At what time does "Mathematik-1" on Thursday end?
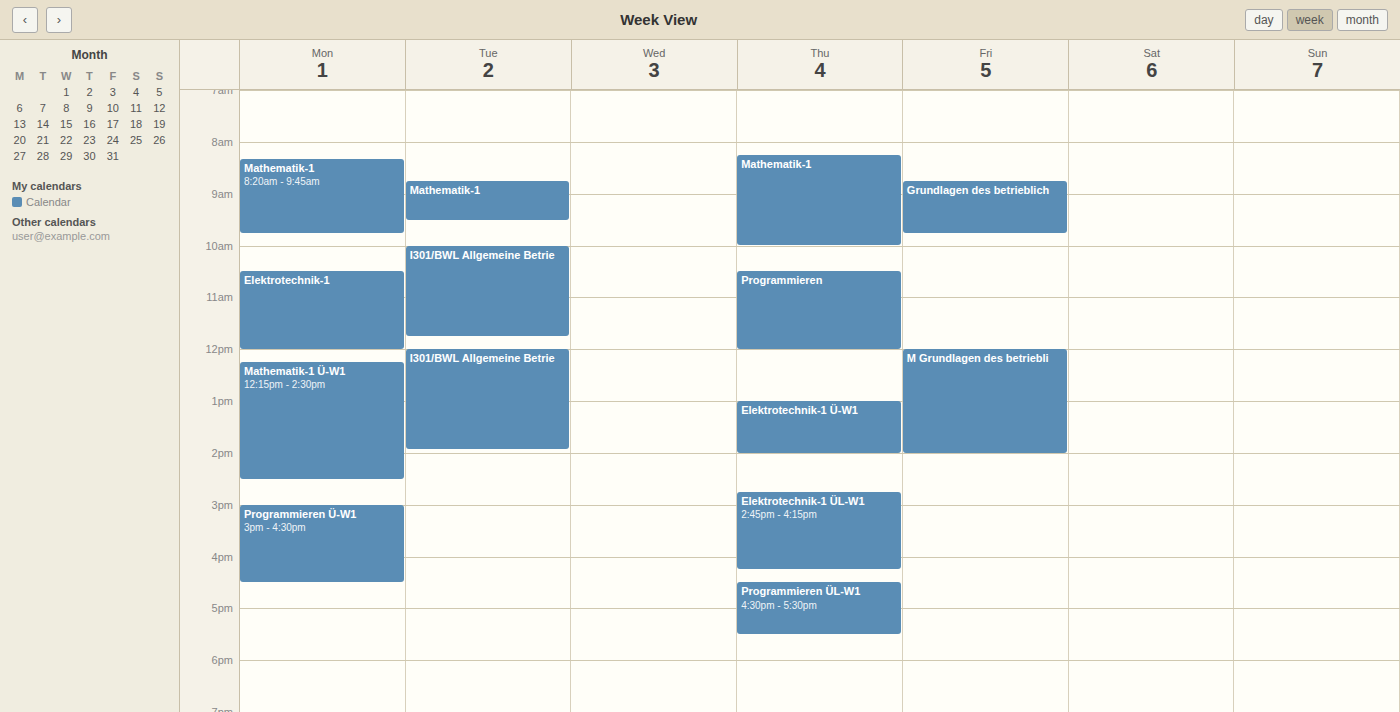
10:00 AM